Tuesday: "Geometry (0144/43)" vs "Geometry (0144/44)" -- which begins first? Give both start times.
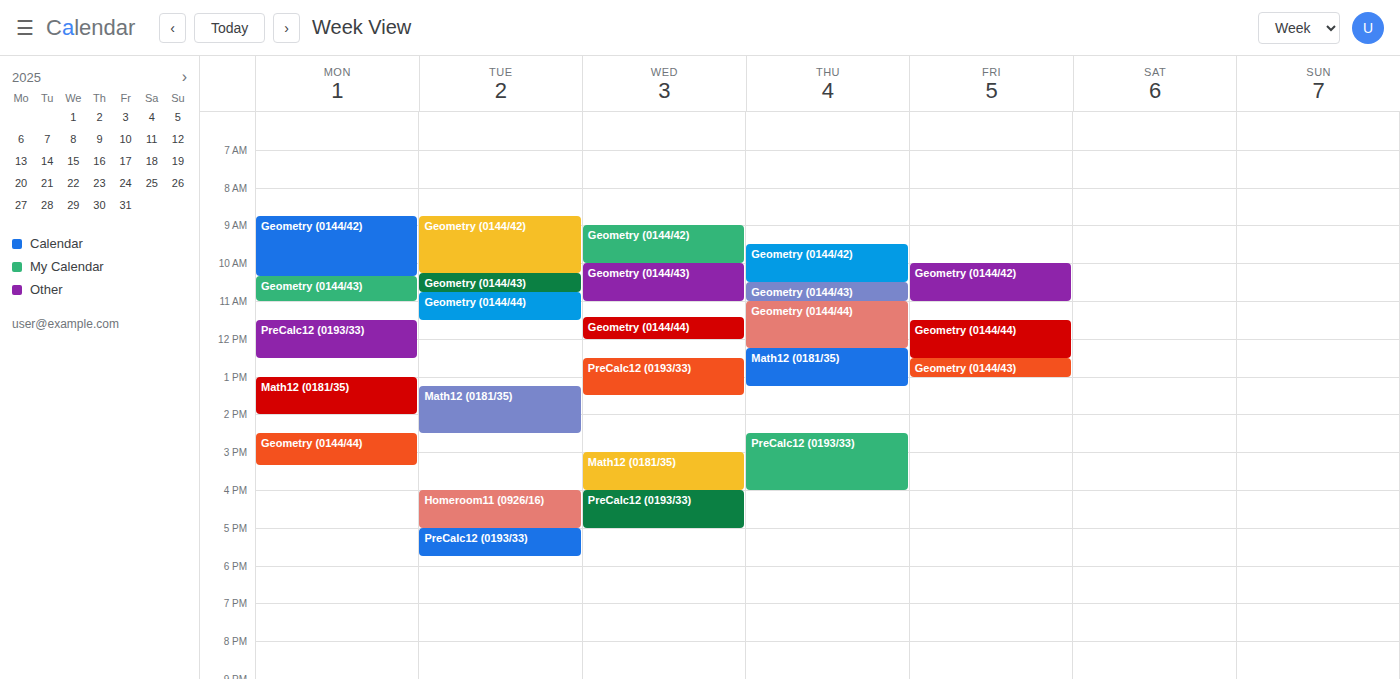
"Geometry (0144/43)" 10:15; "Geometry (0144/44)" 10:45.